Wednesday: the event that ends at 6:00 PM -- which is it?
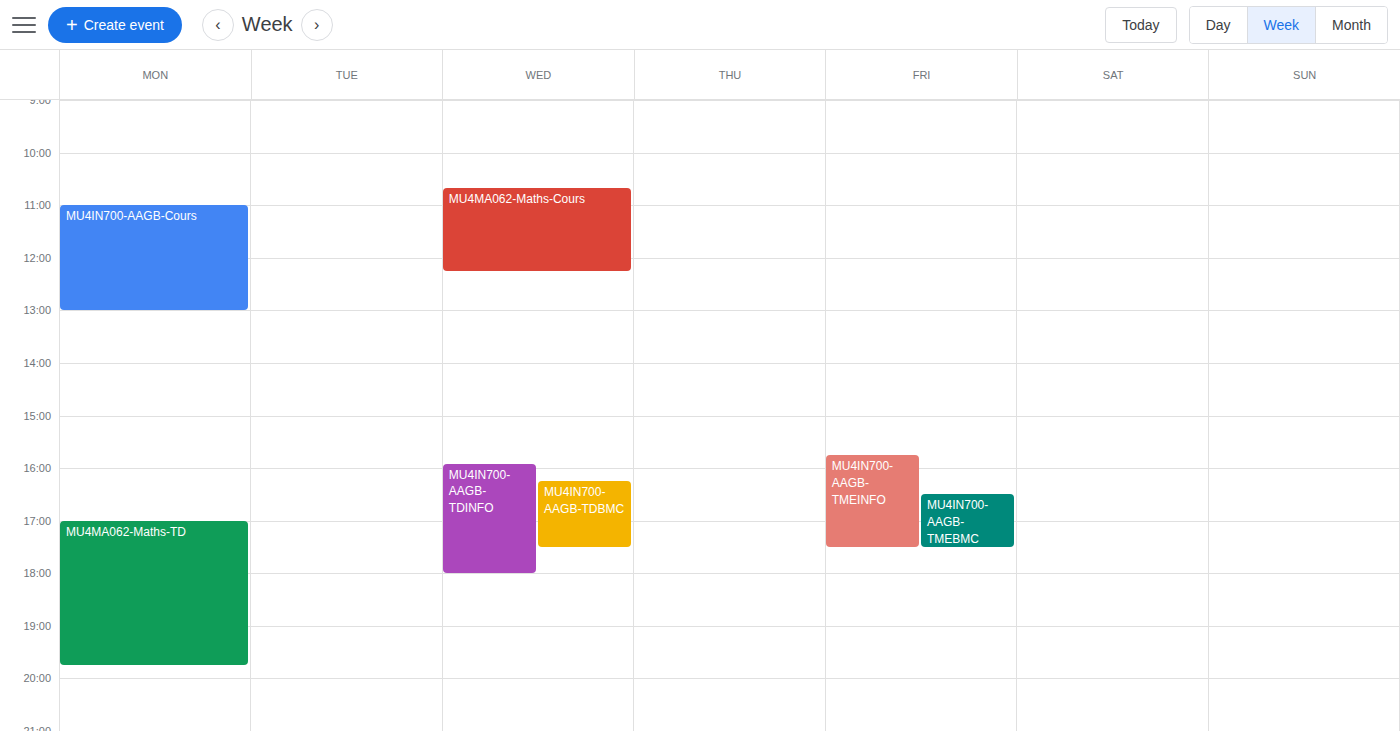
"MU4IN700-AAGB-TDINFO"